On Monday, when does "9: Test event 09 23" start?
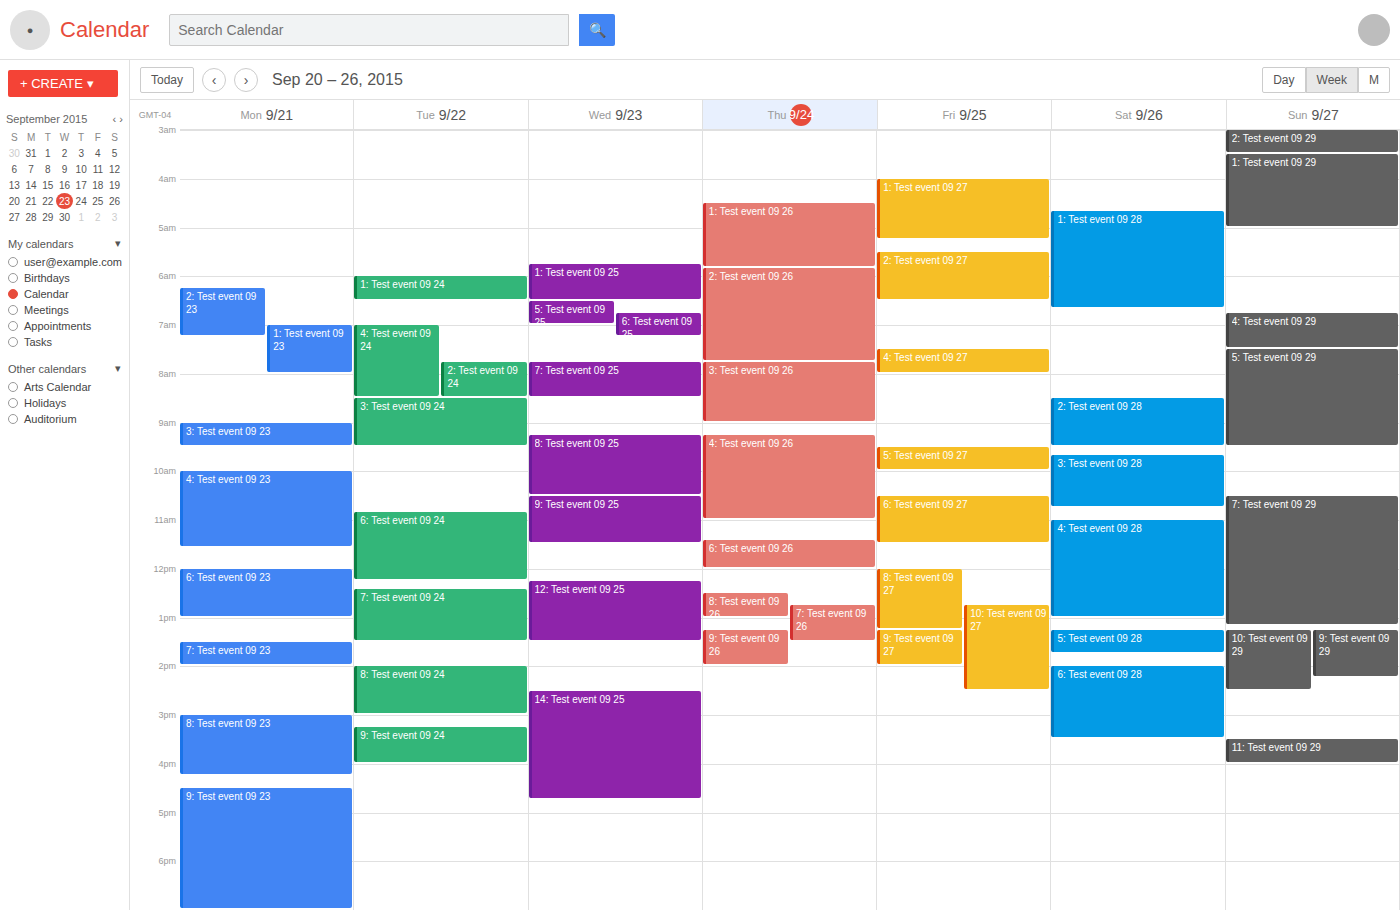
4:30 PM